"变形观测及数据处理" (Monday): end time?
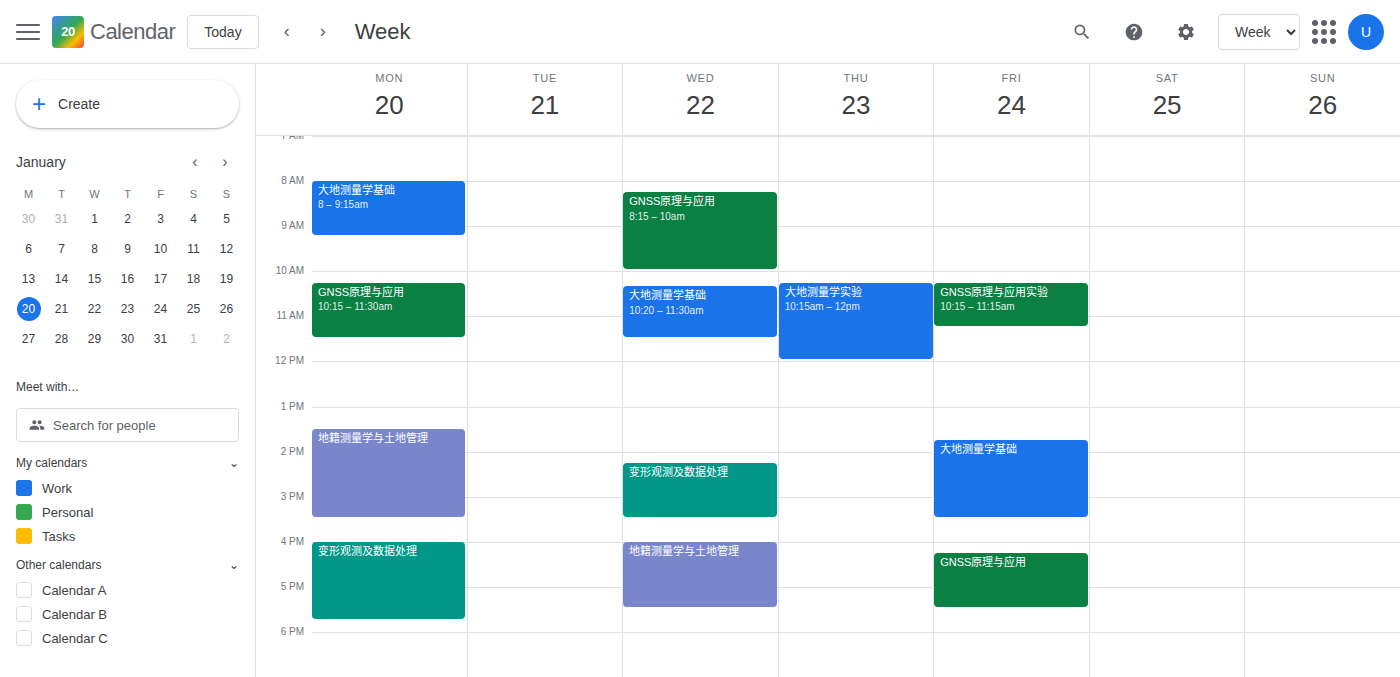
5:45 PM